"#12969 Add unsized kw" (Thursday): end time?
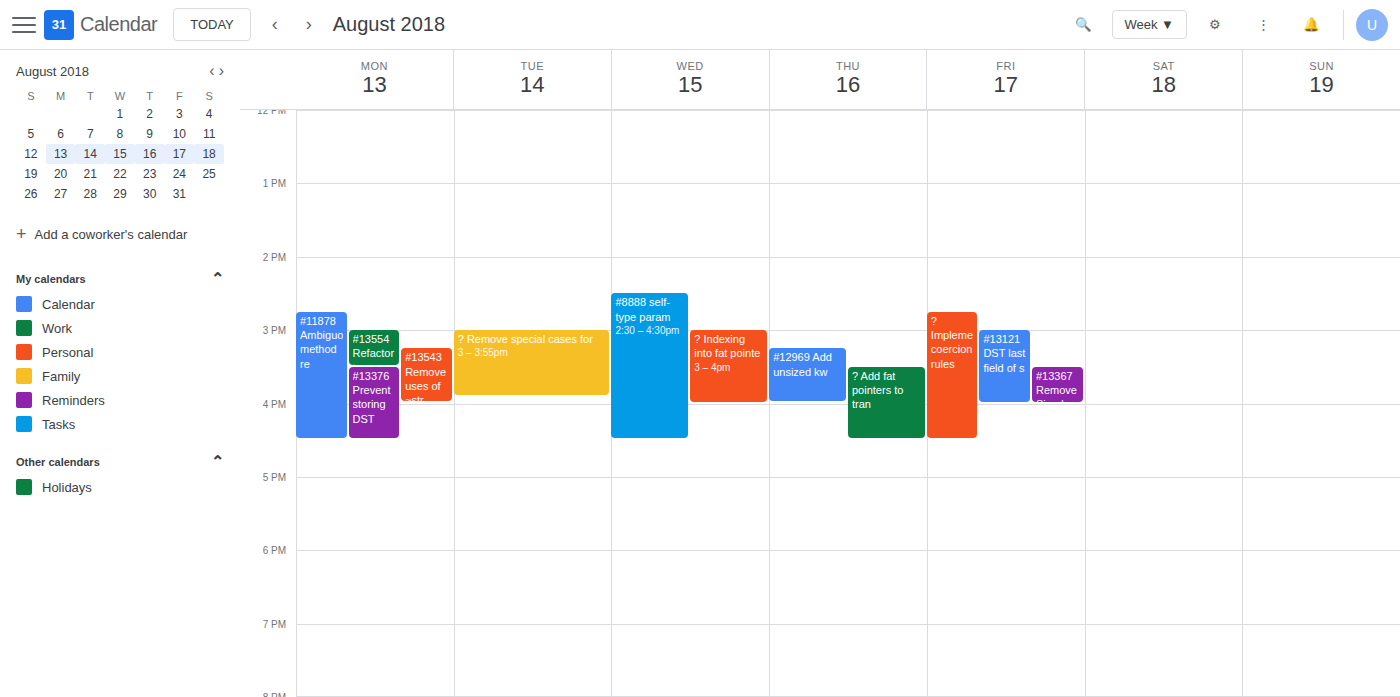
4:00 PM